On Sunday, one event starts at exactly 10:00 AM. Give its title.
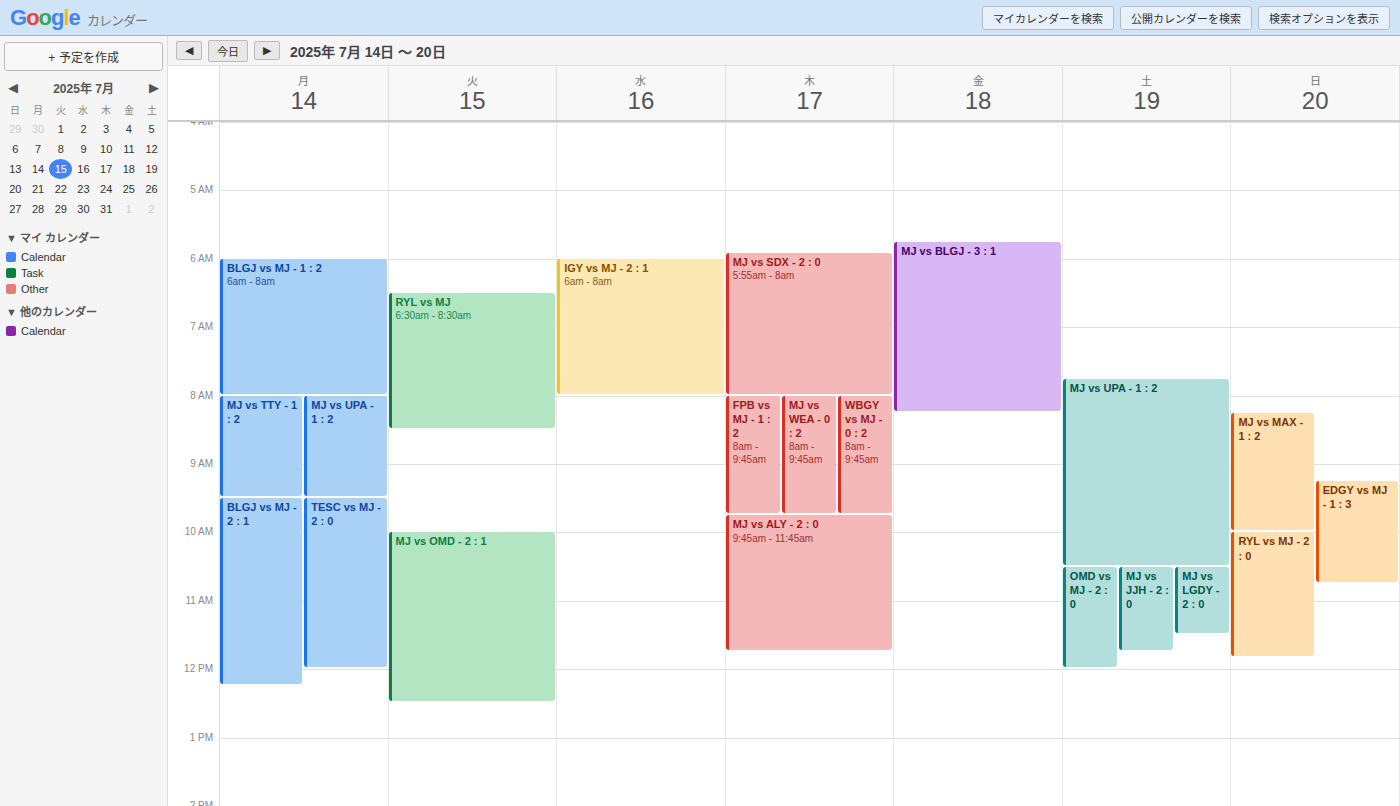
"RYL vs MJ - 2 : 0"